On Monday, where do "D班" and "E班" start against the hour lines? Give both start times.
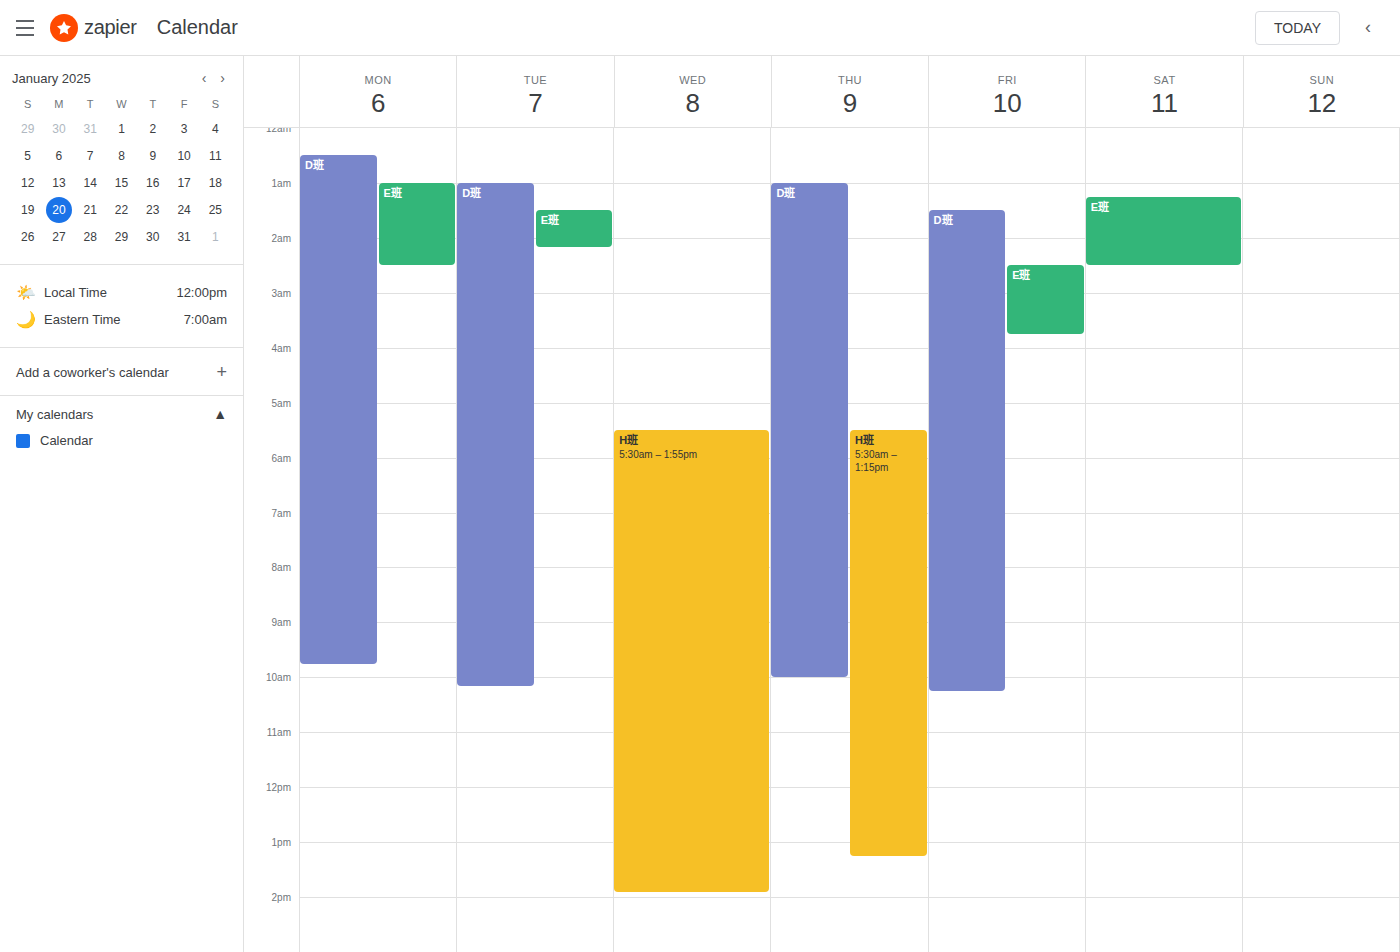
"D班": 12:30 AM, halfway between the 12 AM and 1 AM lines. "E班": 1:00 AM, exactly on the 1 AM line.